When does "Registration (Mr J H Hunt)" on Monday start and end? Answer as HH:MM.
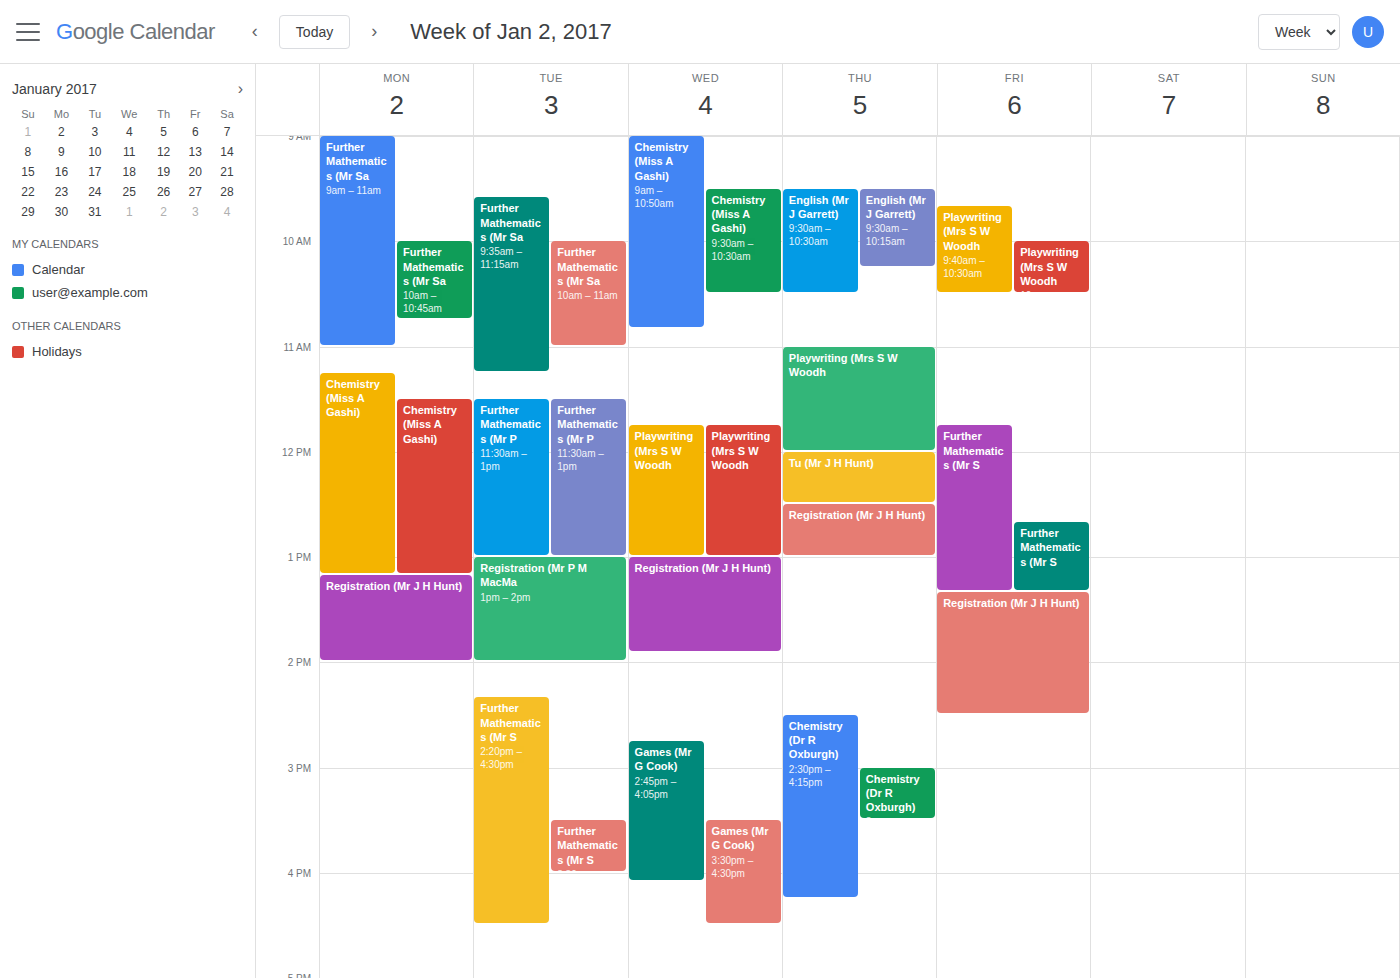
13:10 to 14:00